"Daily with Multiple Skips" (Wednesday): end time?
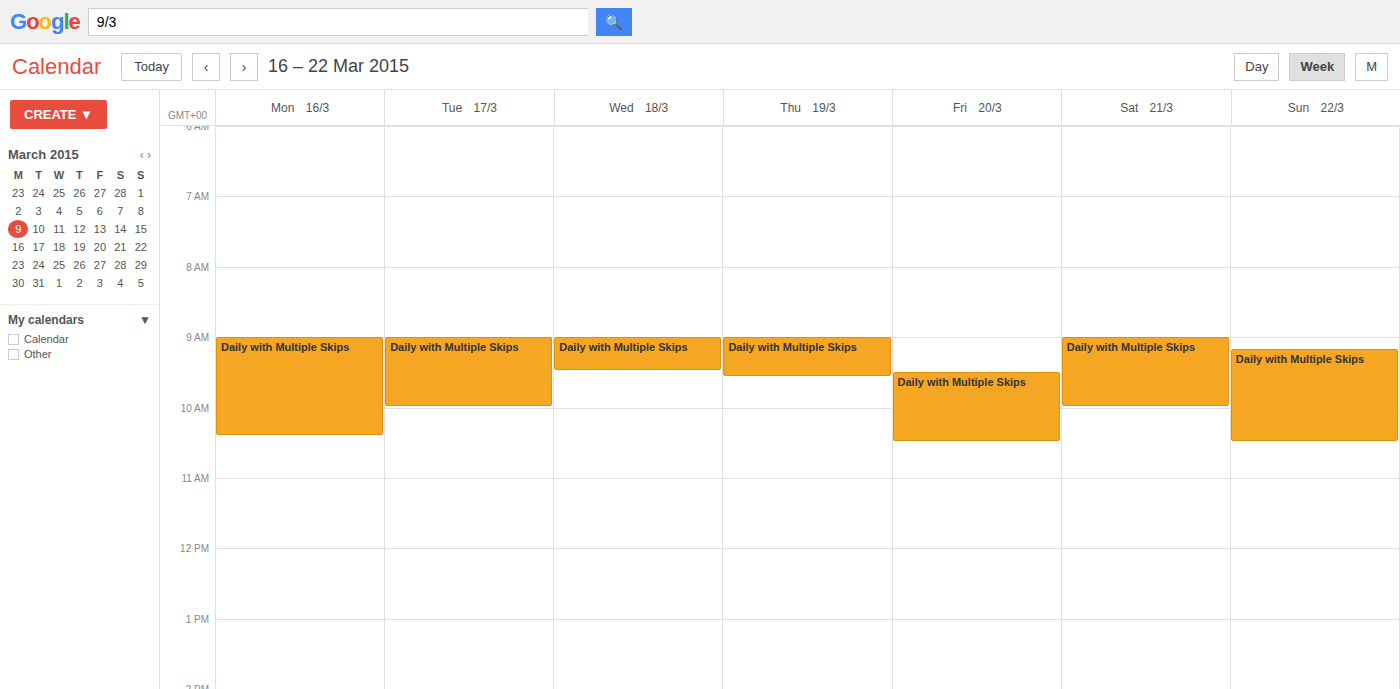
9:30 AM